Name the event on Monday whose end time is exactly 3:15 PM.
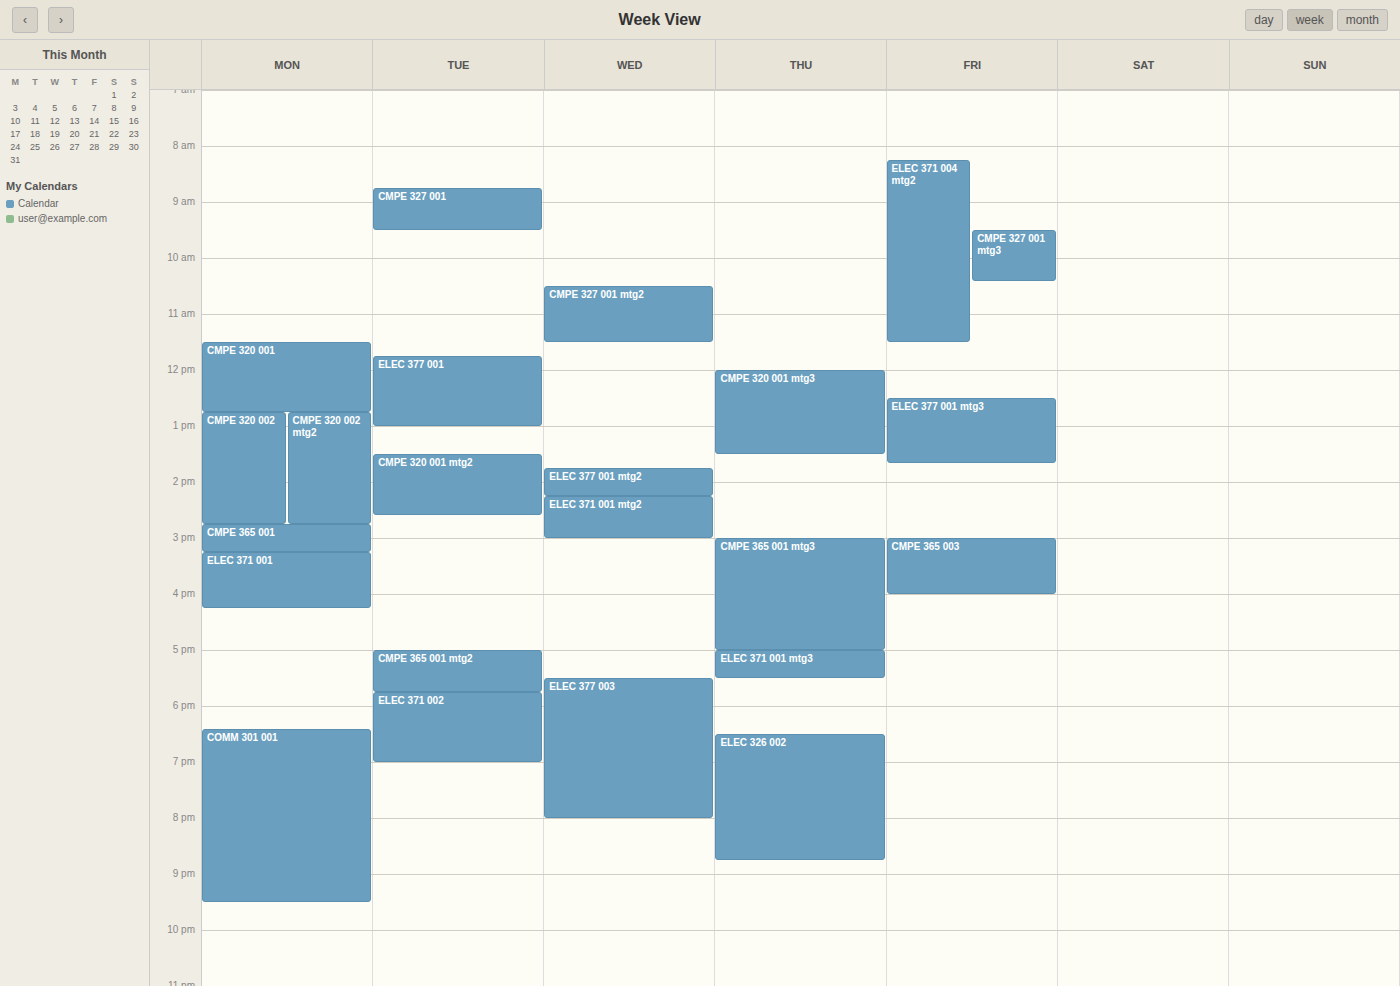
"CMPE 365 001"